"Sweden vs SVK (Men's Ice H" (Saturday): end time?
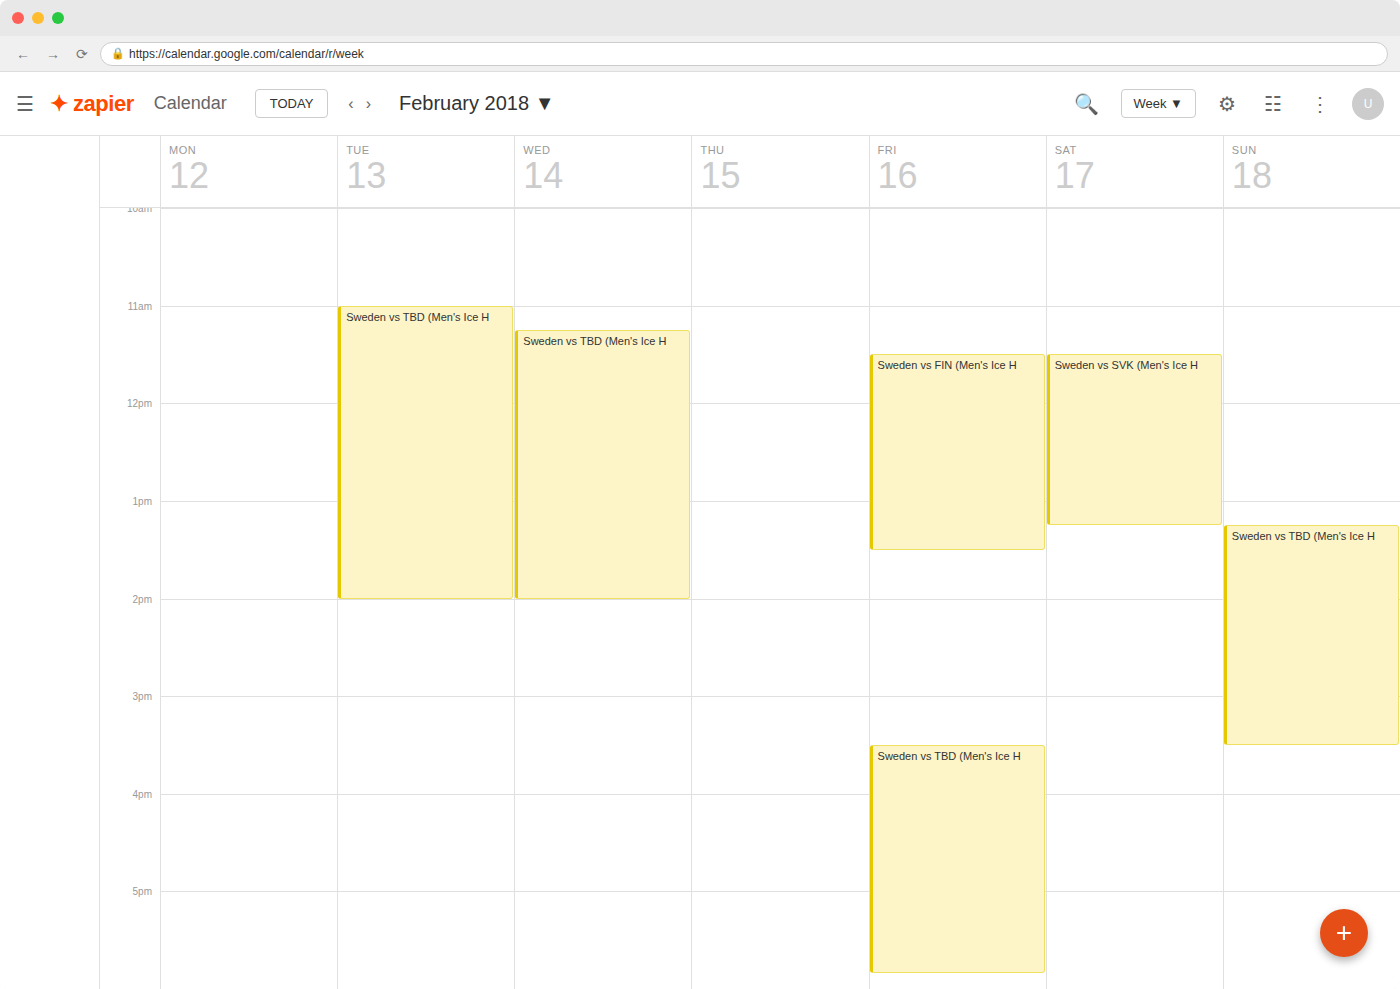
1:15 PM